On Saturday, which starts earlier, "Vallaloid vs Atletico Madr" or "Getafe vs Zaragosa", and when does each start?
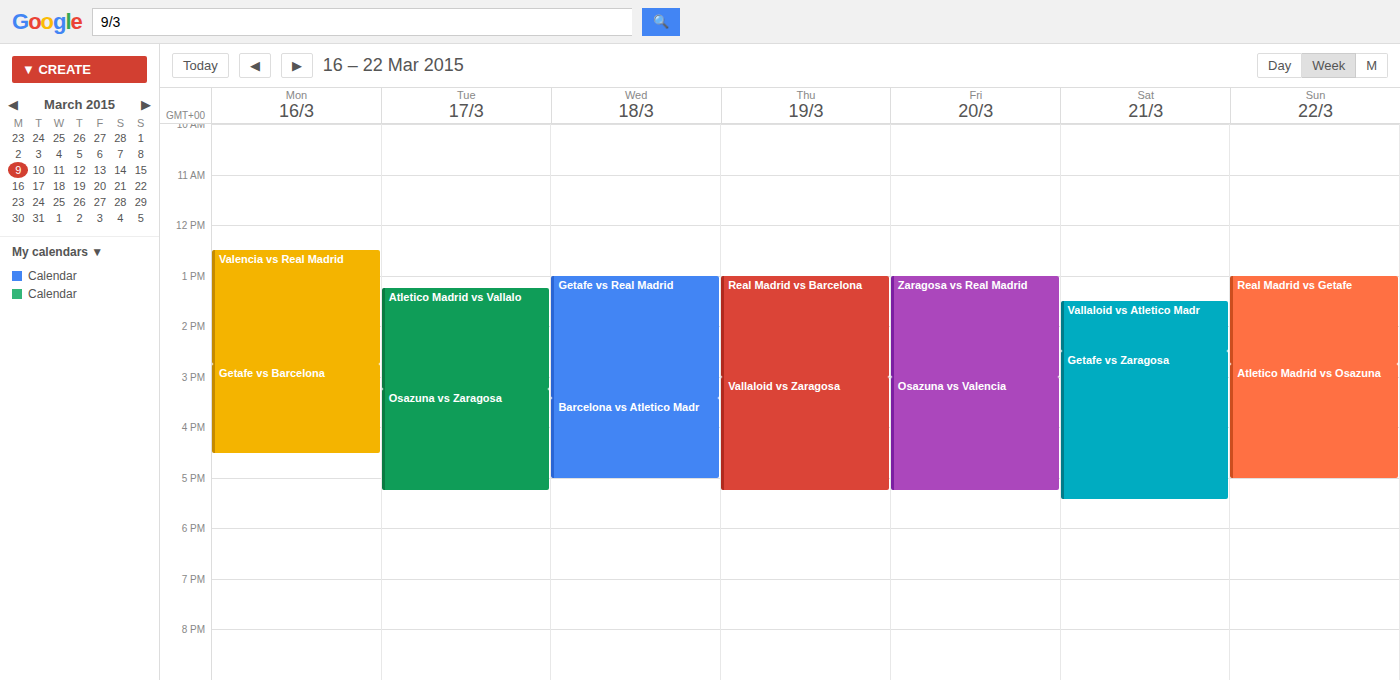
"Vallaloid vs Atletico Madr" 1:30 PM; "Getafe vs Zaragosa" 2:30 PM.